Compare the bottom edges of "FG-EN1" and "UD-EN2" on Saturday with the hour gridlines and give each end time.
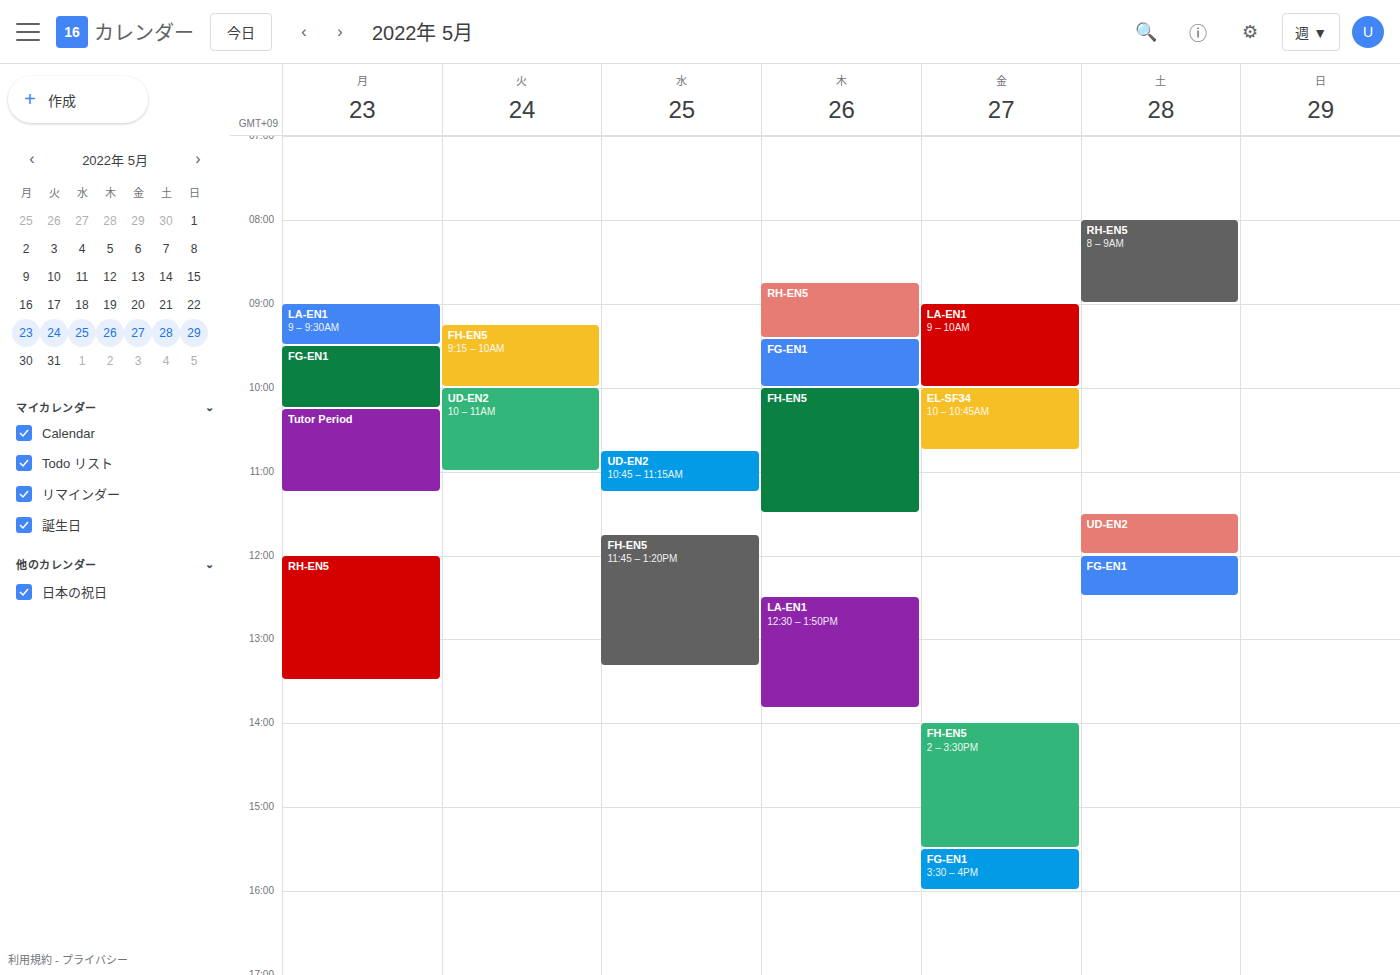
"FG-EN1": 12:30 PM, halfway between the 12 PM and 1 PM lines. "UD-EN2": 12:00 PM, exactly on the 12 PM line.